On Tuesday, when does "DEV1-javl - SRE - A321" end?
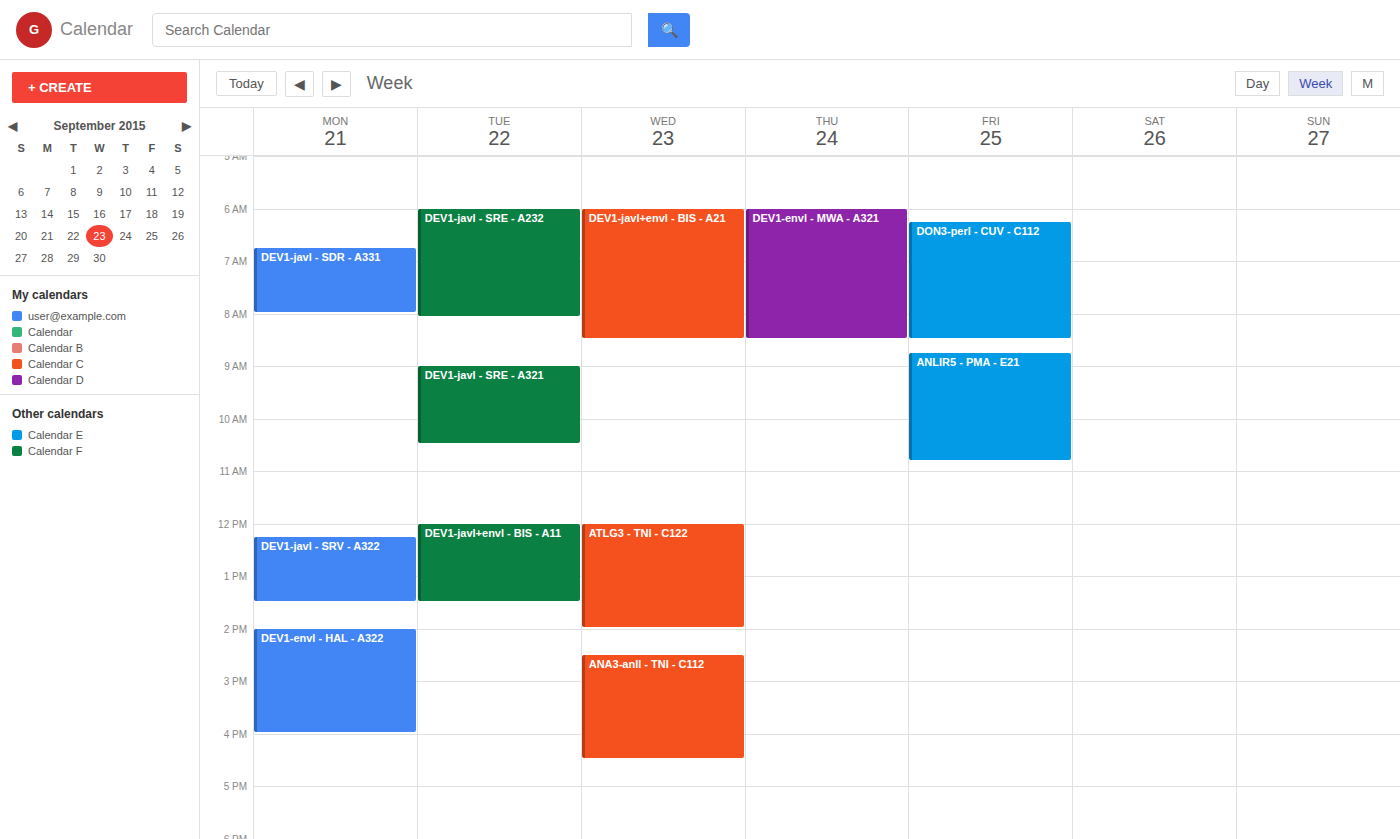
10:30 AM